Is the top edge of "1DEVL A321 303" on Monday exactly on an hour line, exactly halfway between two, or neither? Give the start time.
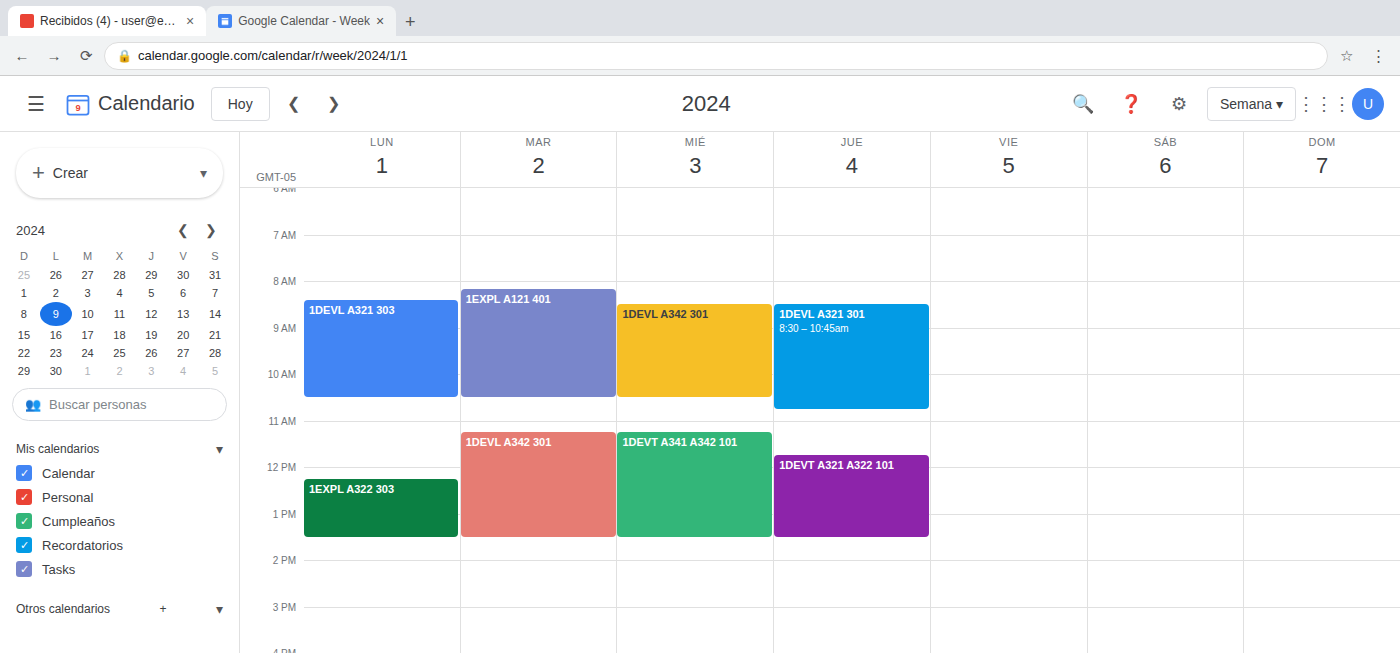
8:25 AM -- neither: 25 minutes below the 8 AM line and 35 minutes above the 9 AM line.